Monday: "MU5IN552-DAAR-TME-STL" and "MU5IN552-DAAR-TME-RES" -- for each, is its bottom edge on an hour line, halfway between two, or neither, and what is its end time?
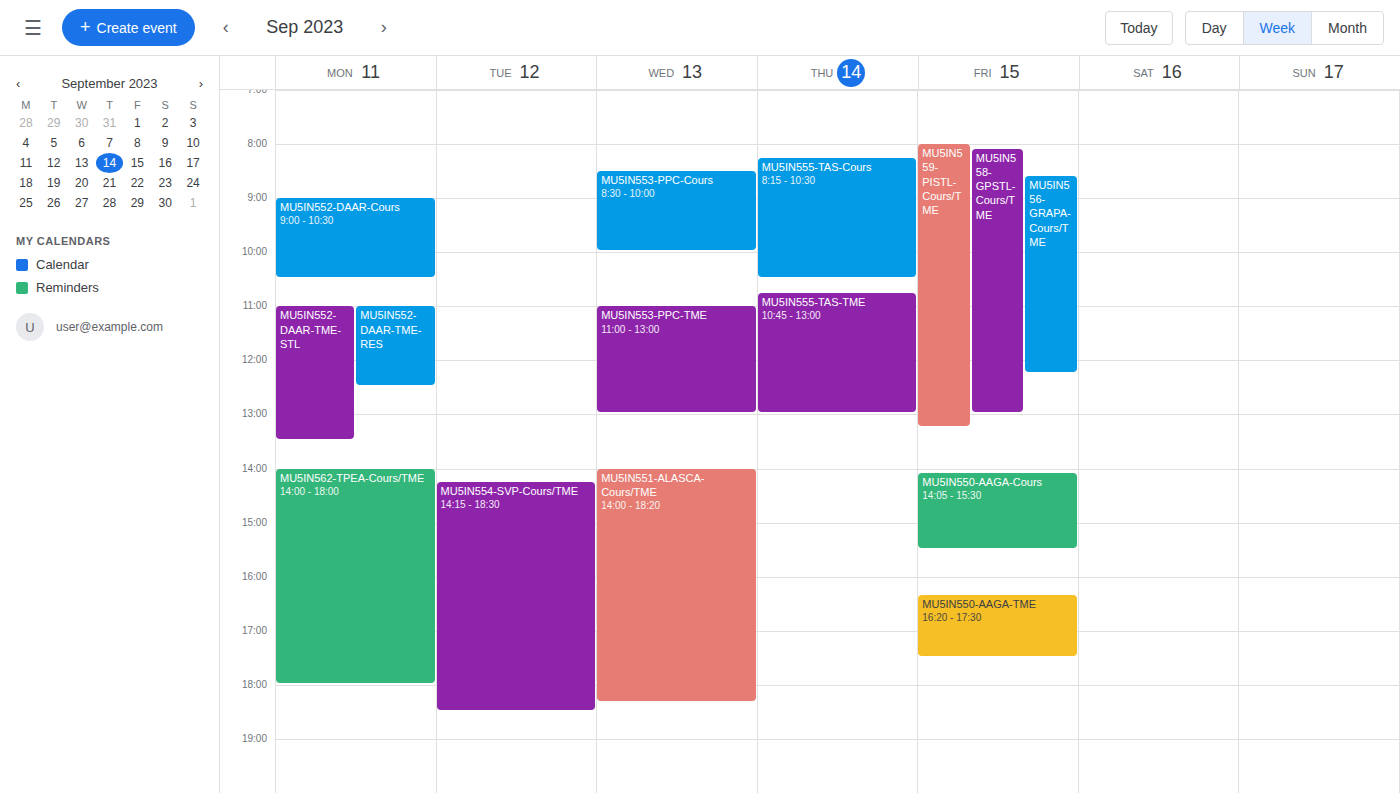
"MU5IN552-DAAR-TME-STL": 1:30 PM, halfway between the 1 PM and 2 PM lines. "MU5IN552-DAAR-TME-RES": 12:30 PM, halfway between the 12 PM and 1 PM lines.